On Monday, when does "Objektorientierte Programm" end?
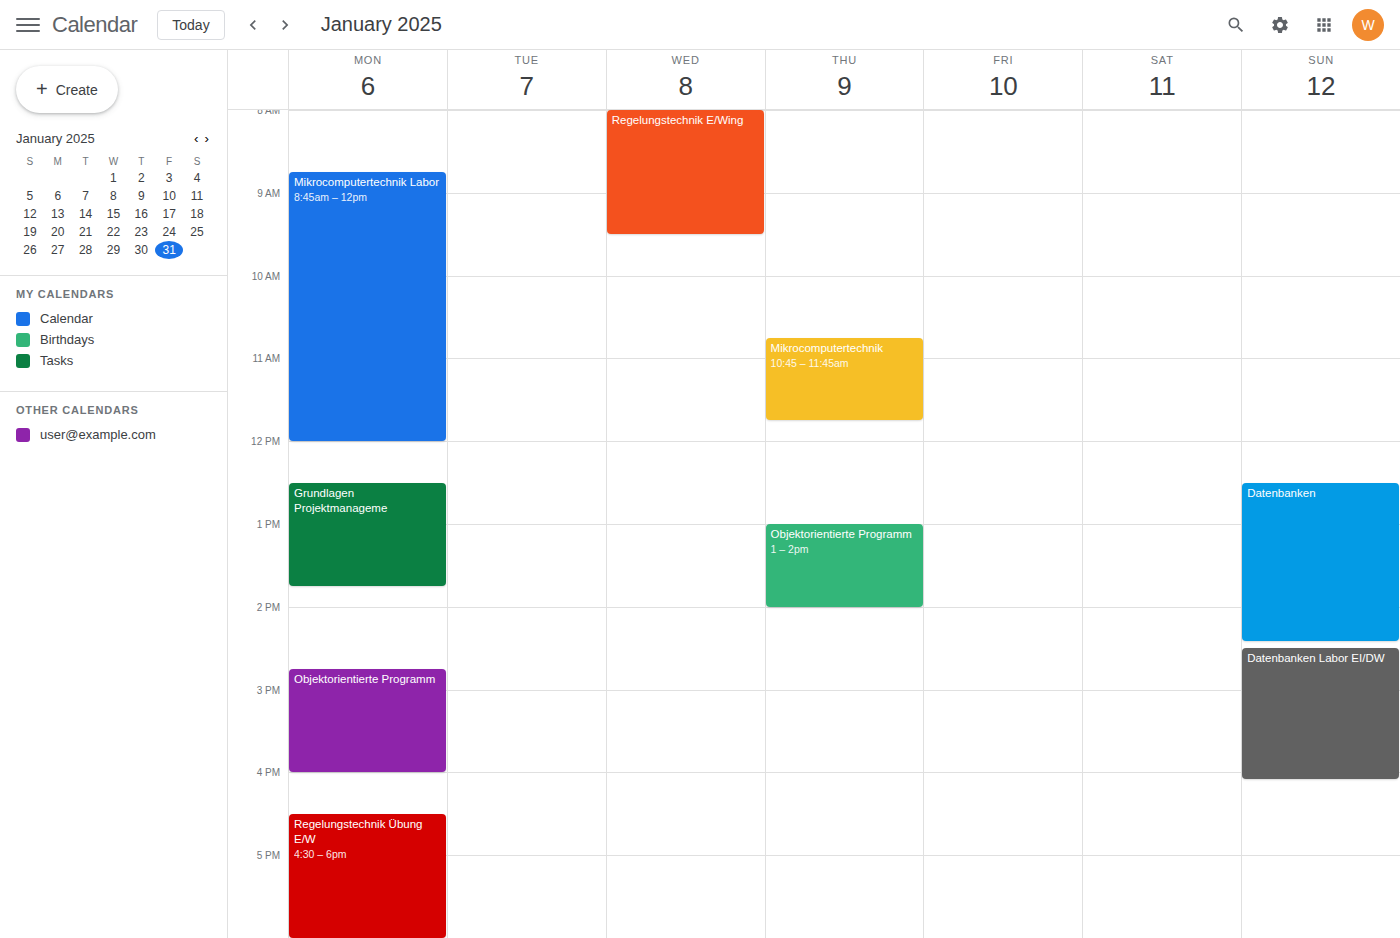
4:00 PM